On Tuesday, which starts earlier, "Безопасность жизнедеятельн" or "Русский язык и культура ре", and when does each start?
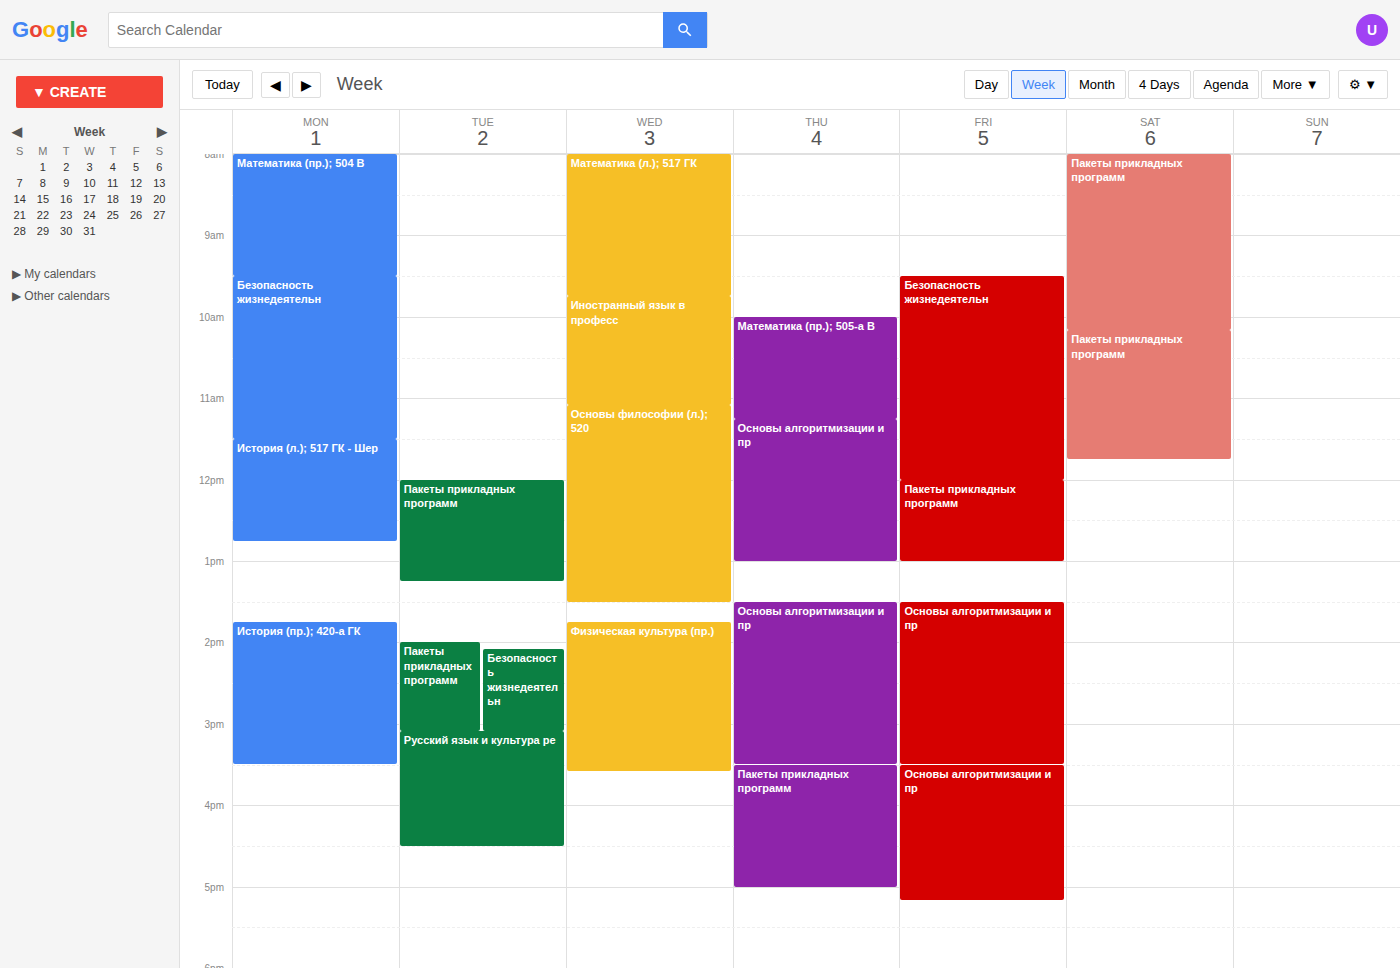
"Безопасность жизнедеятельн" 2:05 PM; "Русский язык и культура ре" 3:05 PM.